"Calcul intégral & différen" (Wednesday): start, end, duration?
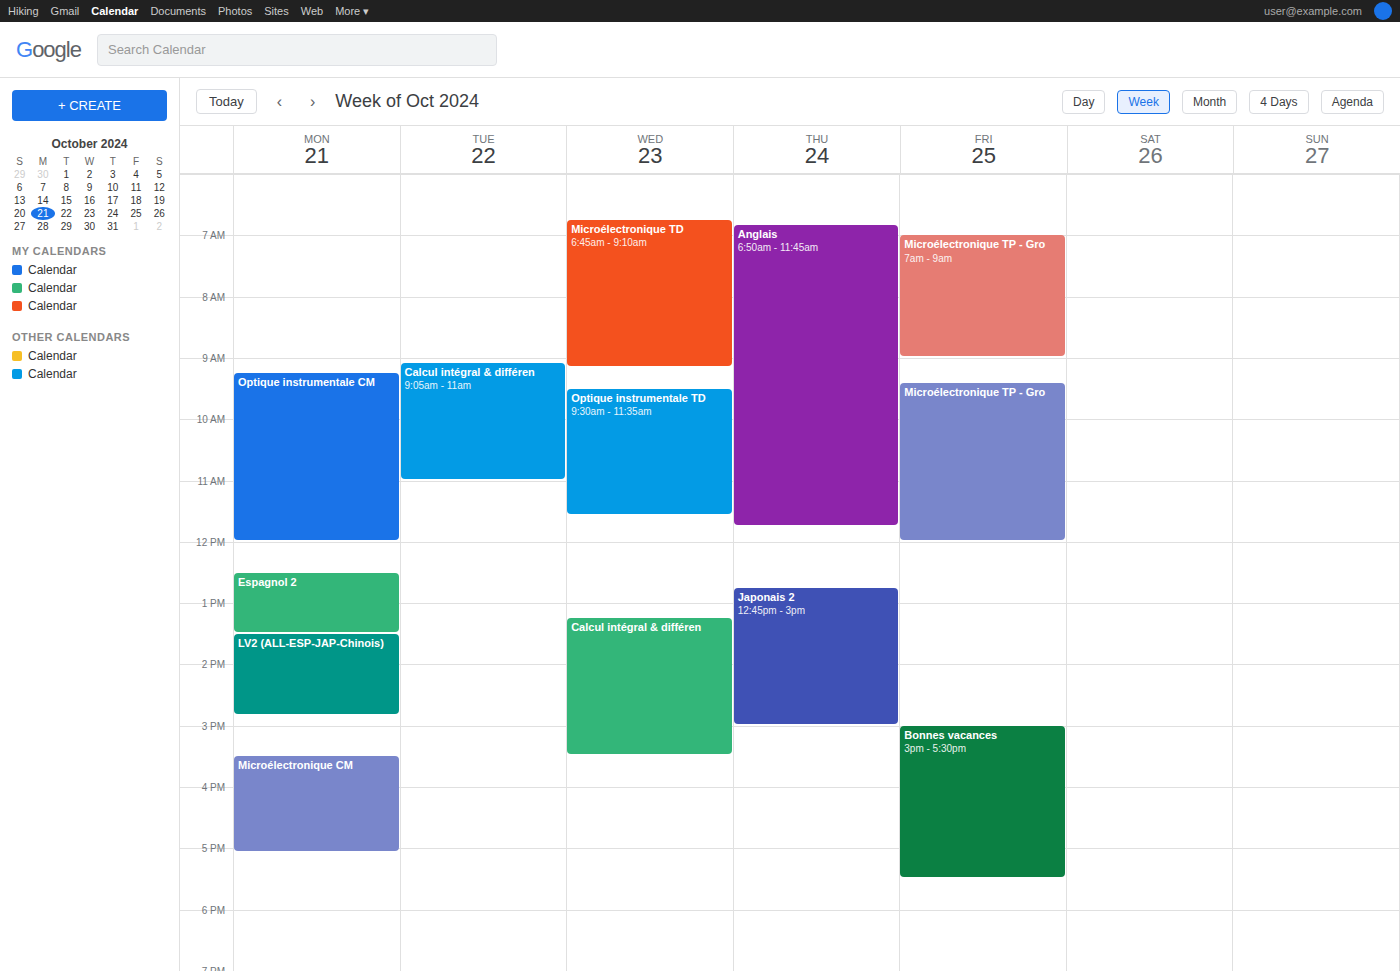
1:15 PM to 3:30 PM, 2 hours 15 minutes